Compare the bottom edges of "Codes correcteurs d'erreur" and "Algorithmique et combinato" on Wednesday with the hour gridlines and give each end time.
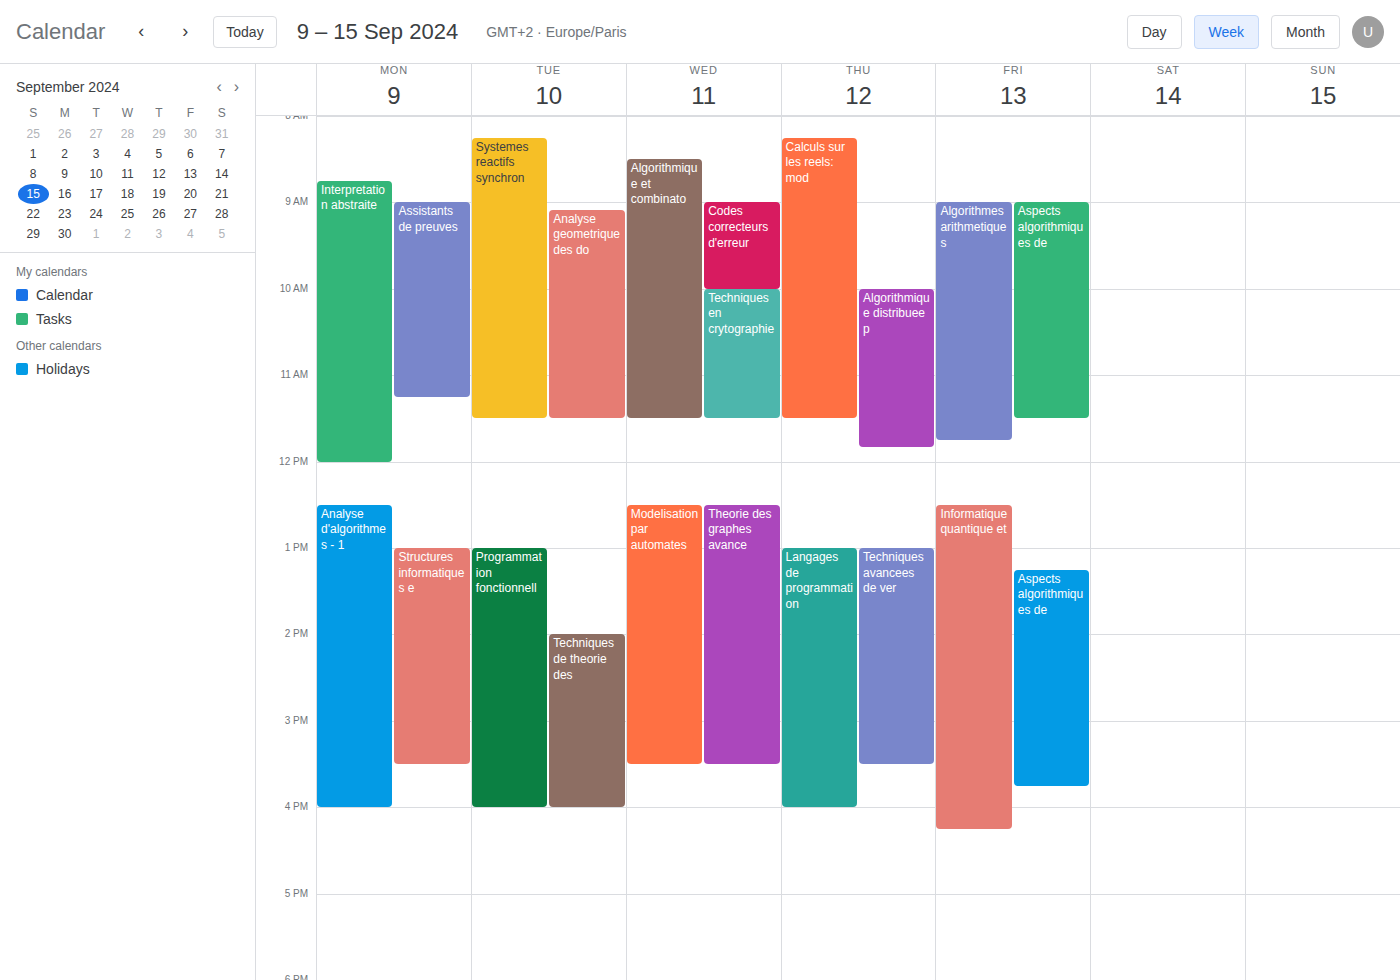
"Codes correcteurs d'erreur": 10:00, exactly on the 10:00 line. "Algorithmique et combinato": 11:30, halfway between the 11:00 and 12:00 lines.